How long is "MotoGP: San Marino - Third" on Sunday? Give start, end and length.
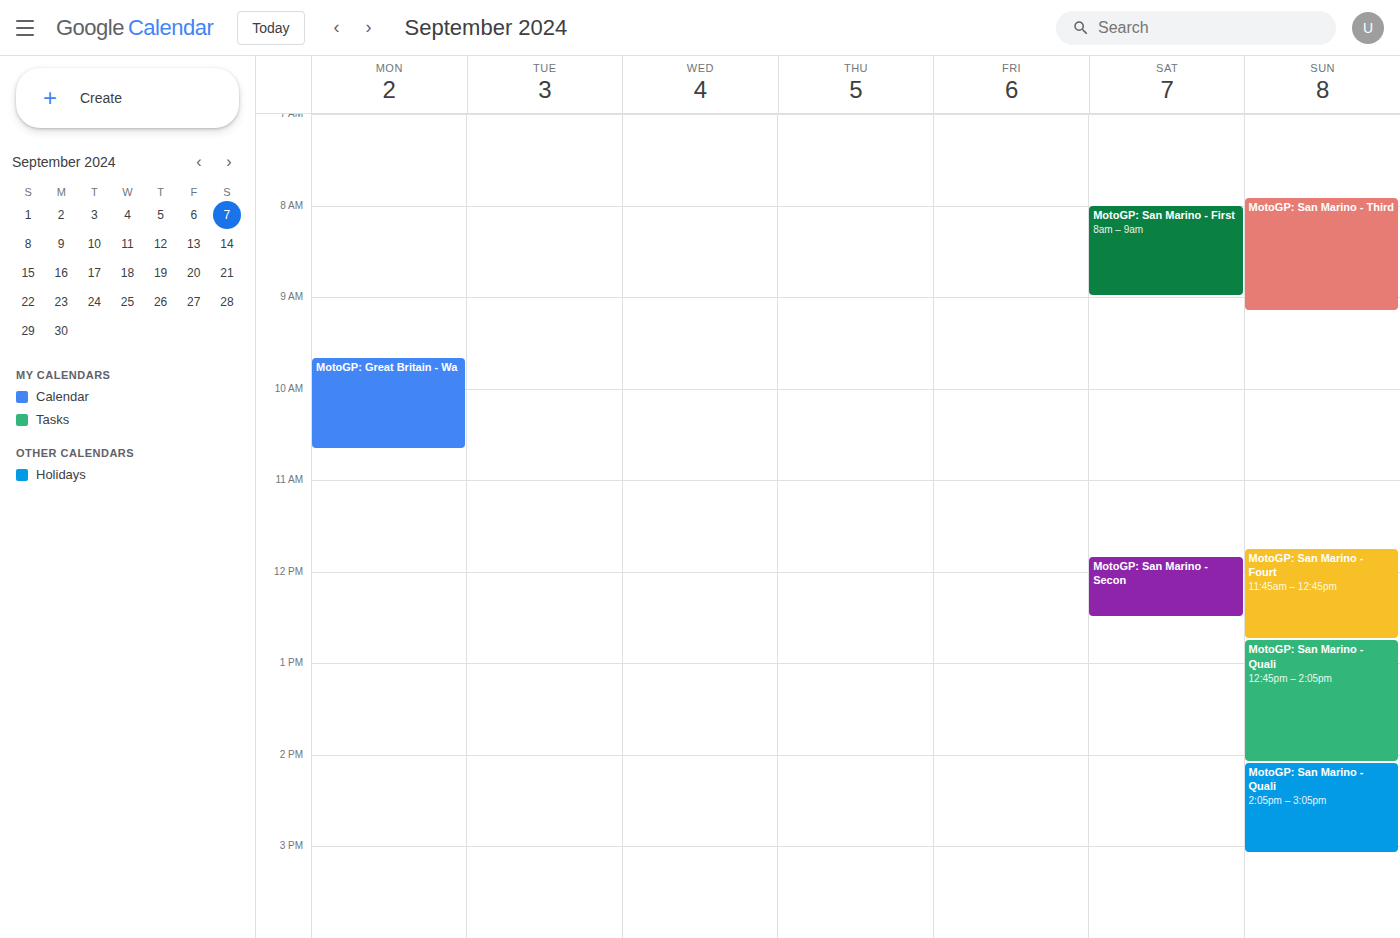
7:55 AM to 9:10 AM, 1 hour 15 minutes